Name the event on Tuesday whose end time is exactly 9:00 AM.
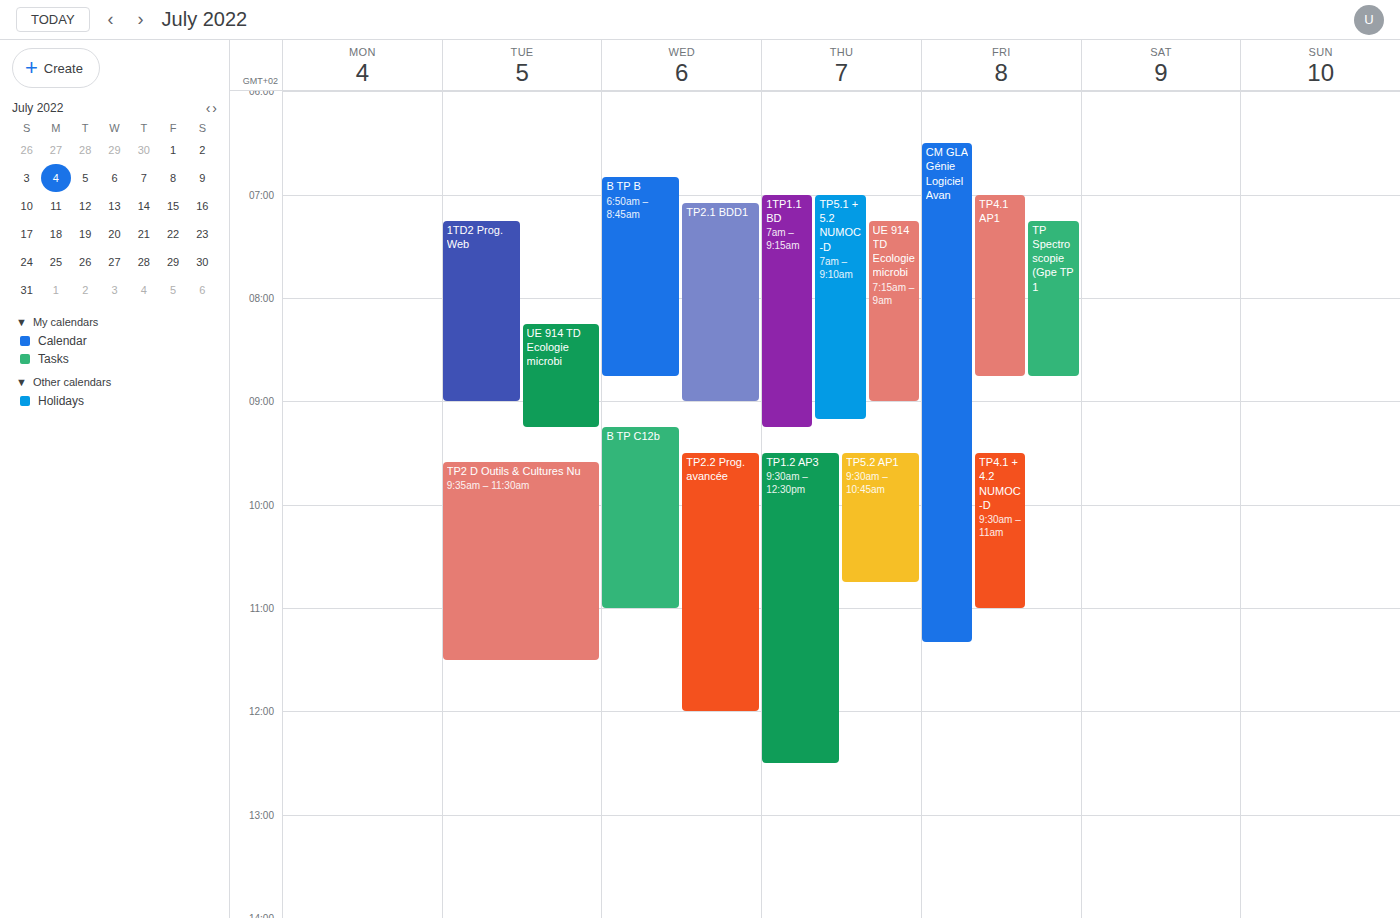
"1TD2 Prog. Web"